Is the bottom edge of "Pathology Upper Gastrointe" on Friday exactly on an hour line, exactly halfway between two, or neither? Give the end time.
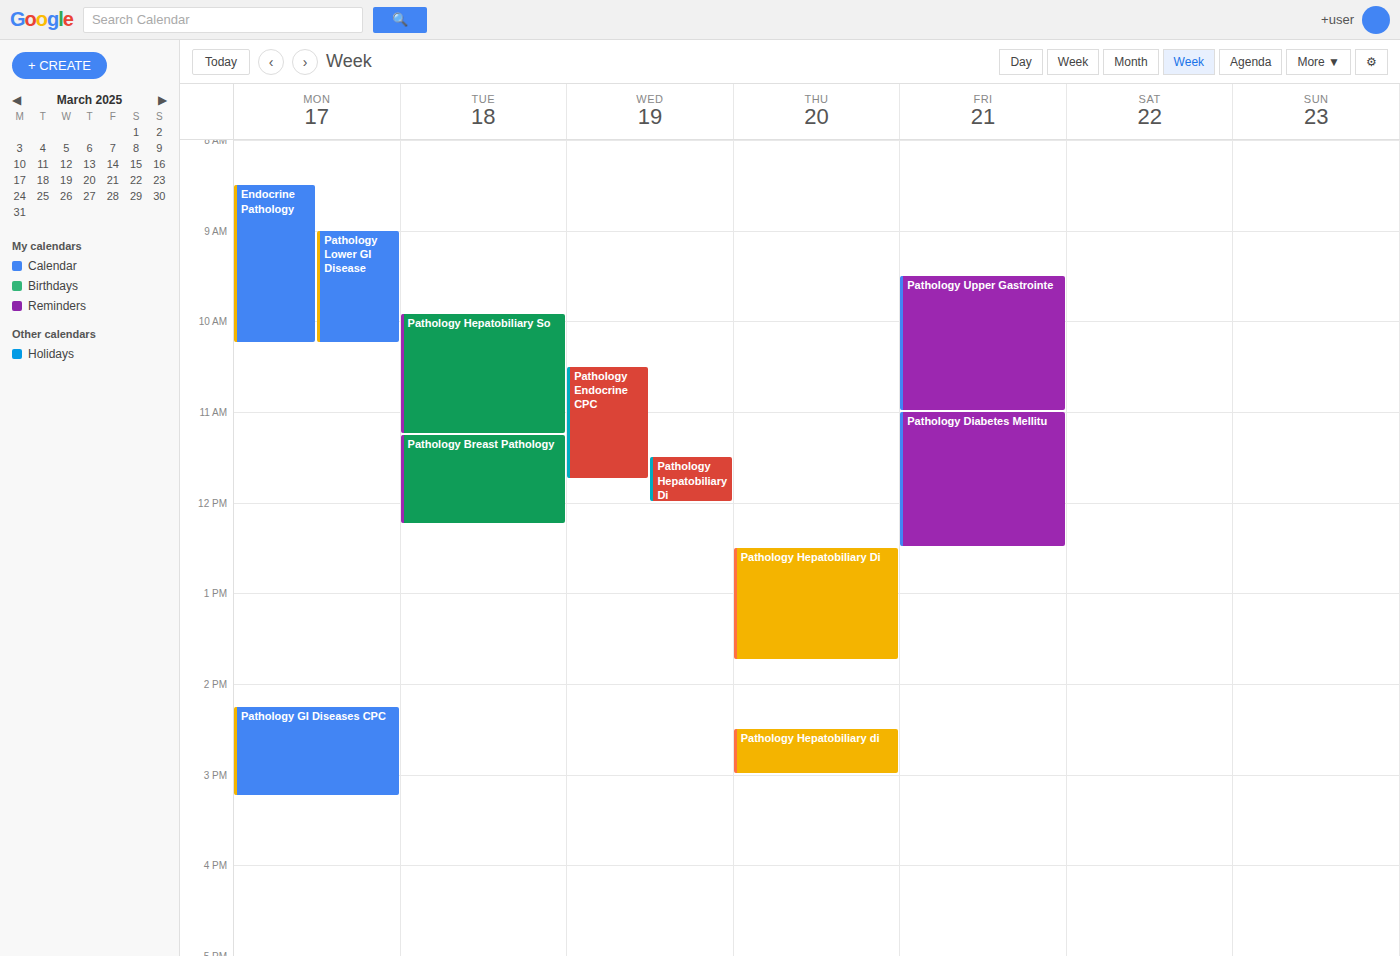
11:00 AM -- exactly on the 11 AM line.